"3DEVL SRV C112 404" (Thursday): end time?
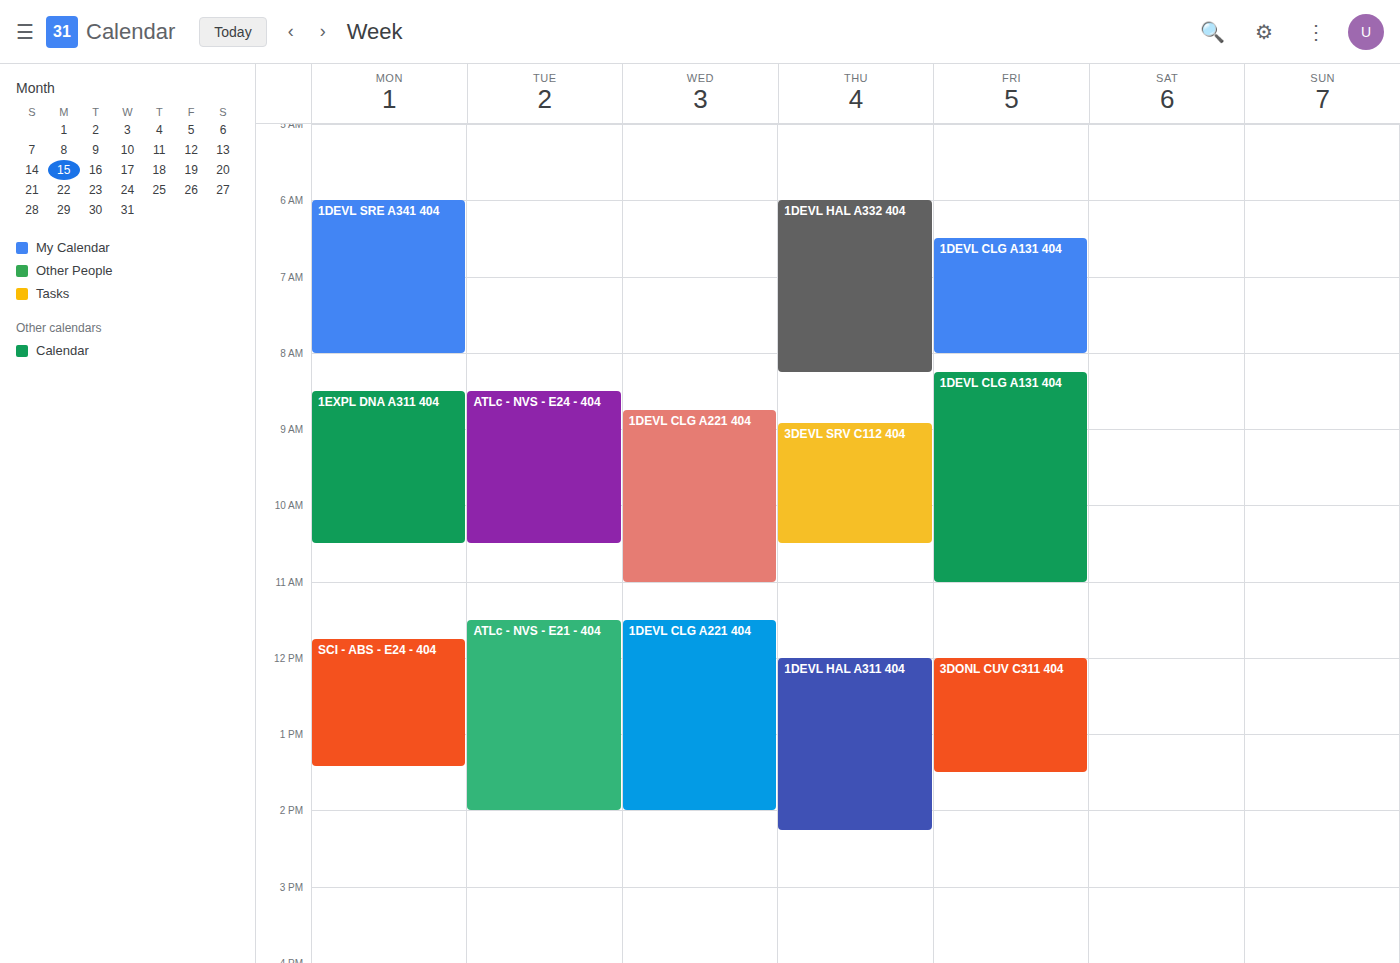
10:30